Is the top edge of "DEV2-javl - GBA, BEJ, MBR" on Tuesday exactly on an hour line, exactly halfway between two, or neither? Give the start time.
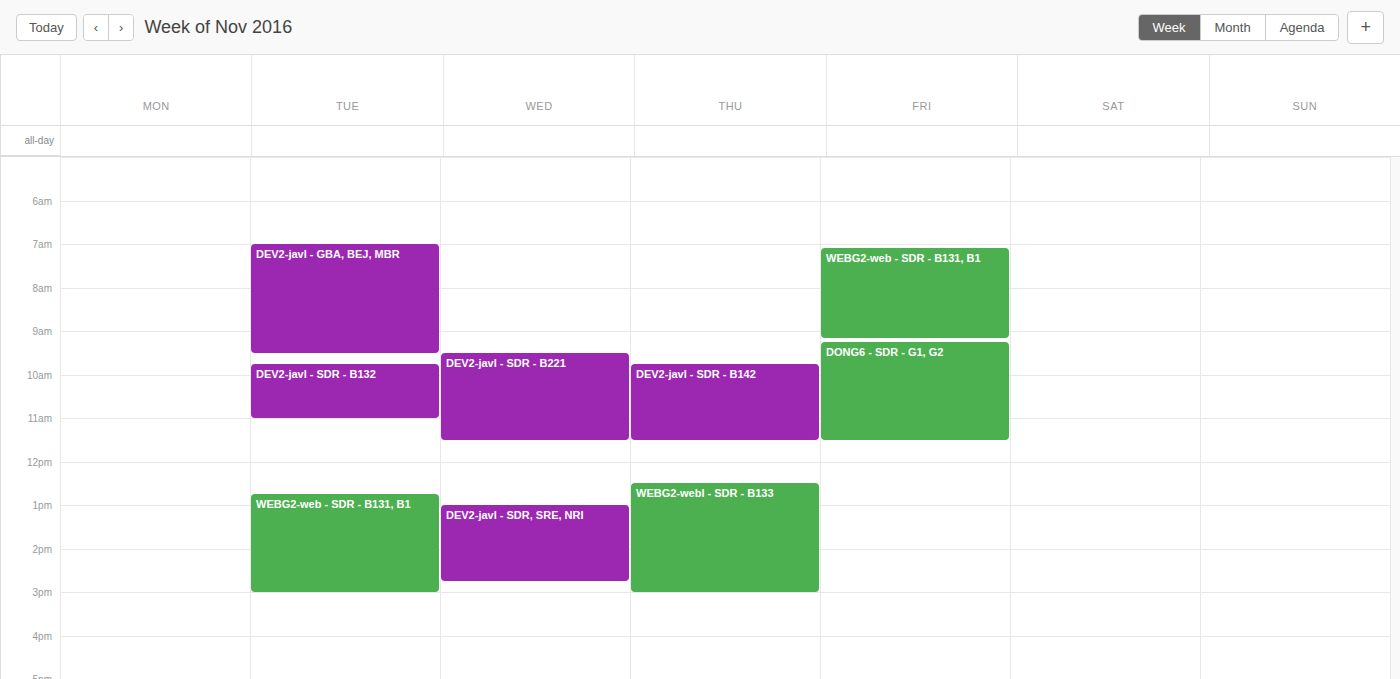
7:00 AM -- exactly on the 7 AM line.